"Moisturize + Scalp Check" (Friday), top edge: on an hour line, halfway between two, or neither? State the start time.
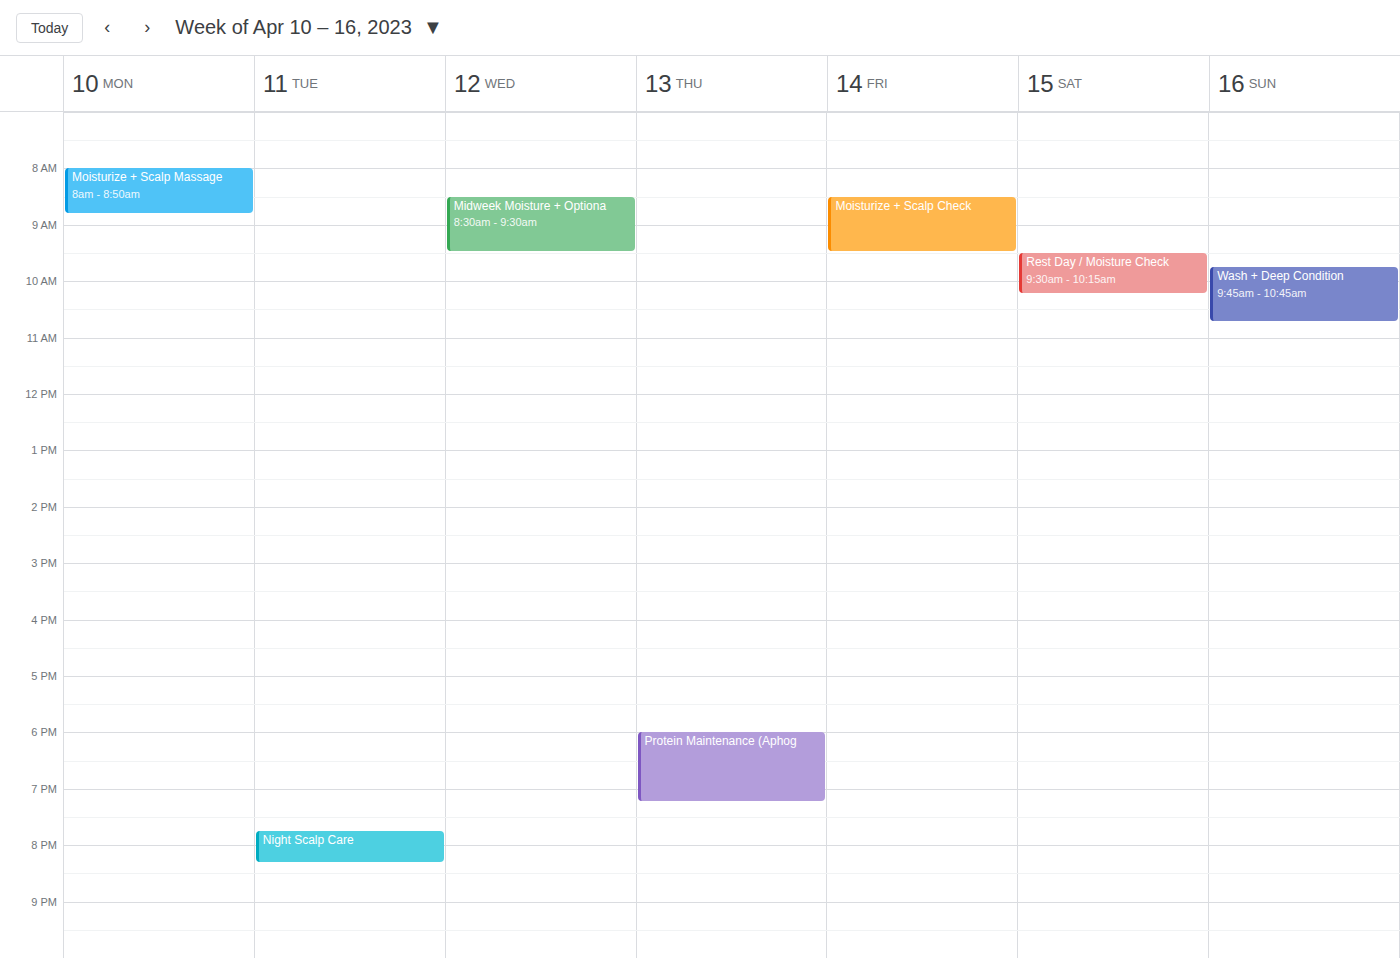
8:30 AM -- halfway between the 8 AM and 9 AM lines.